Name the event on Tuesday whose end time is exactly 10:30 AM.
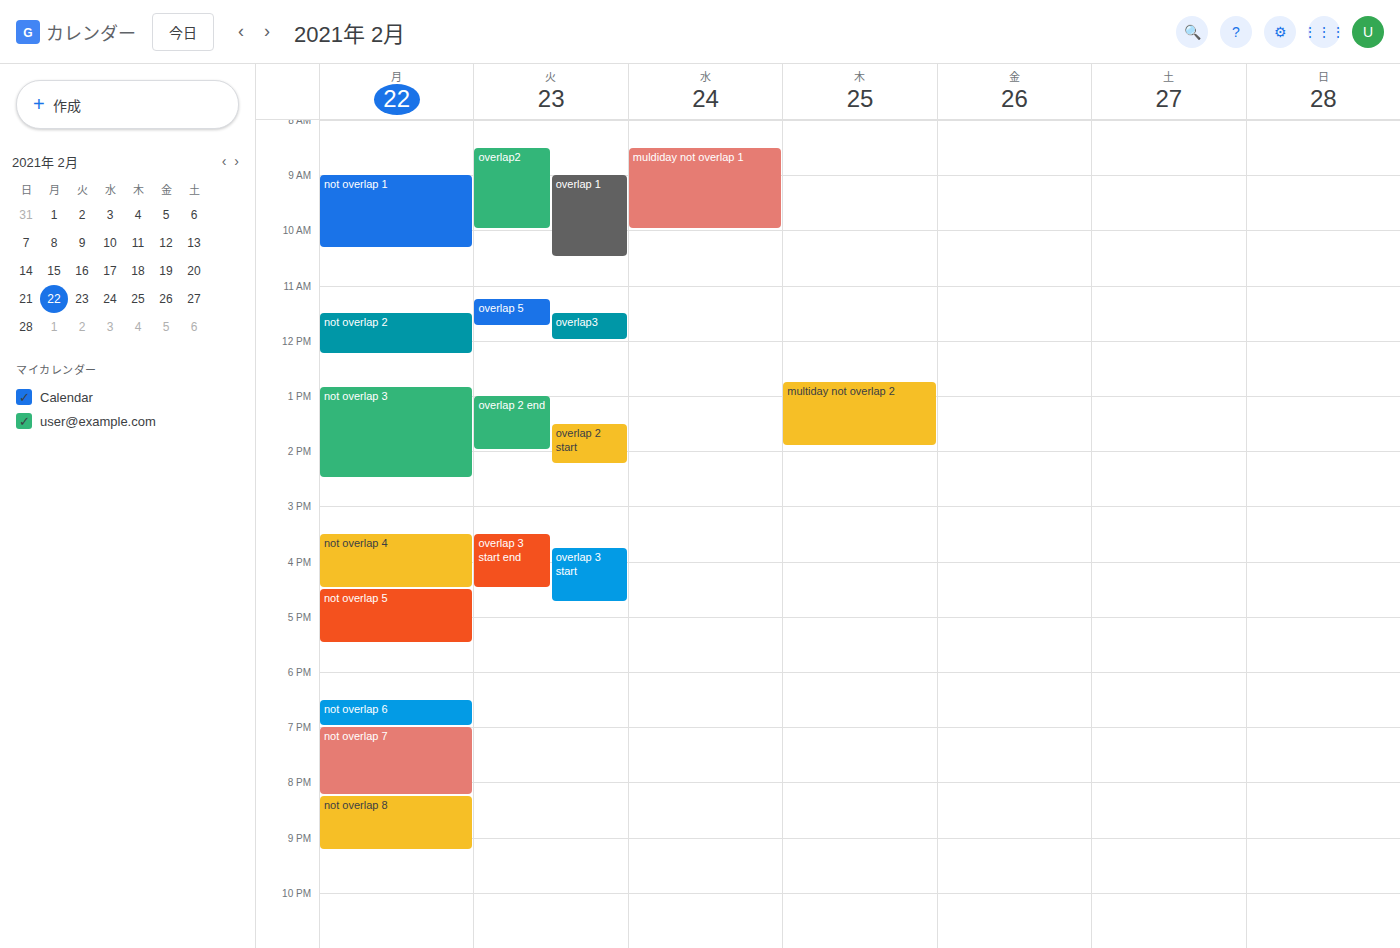
"overlap 1"